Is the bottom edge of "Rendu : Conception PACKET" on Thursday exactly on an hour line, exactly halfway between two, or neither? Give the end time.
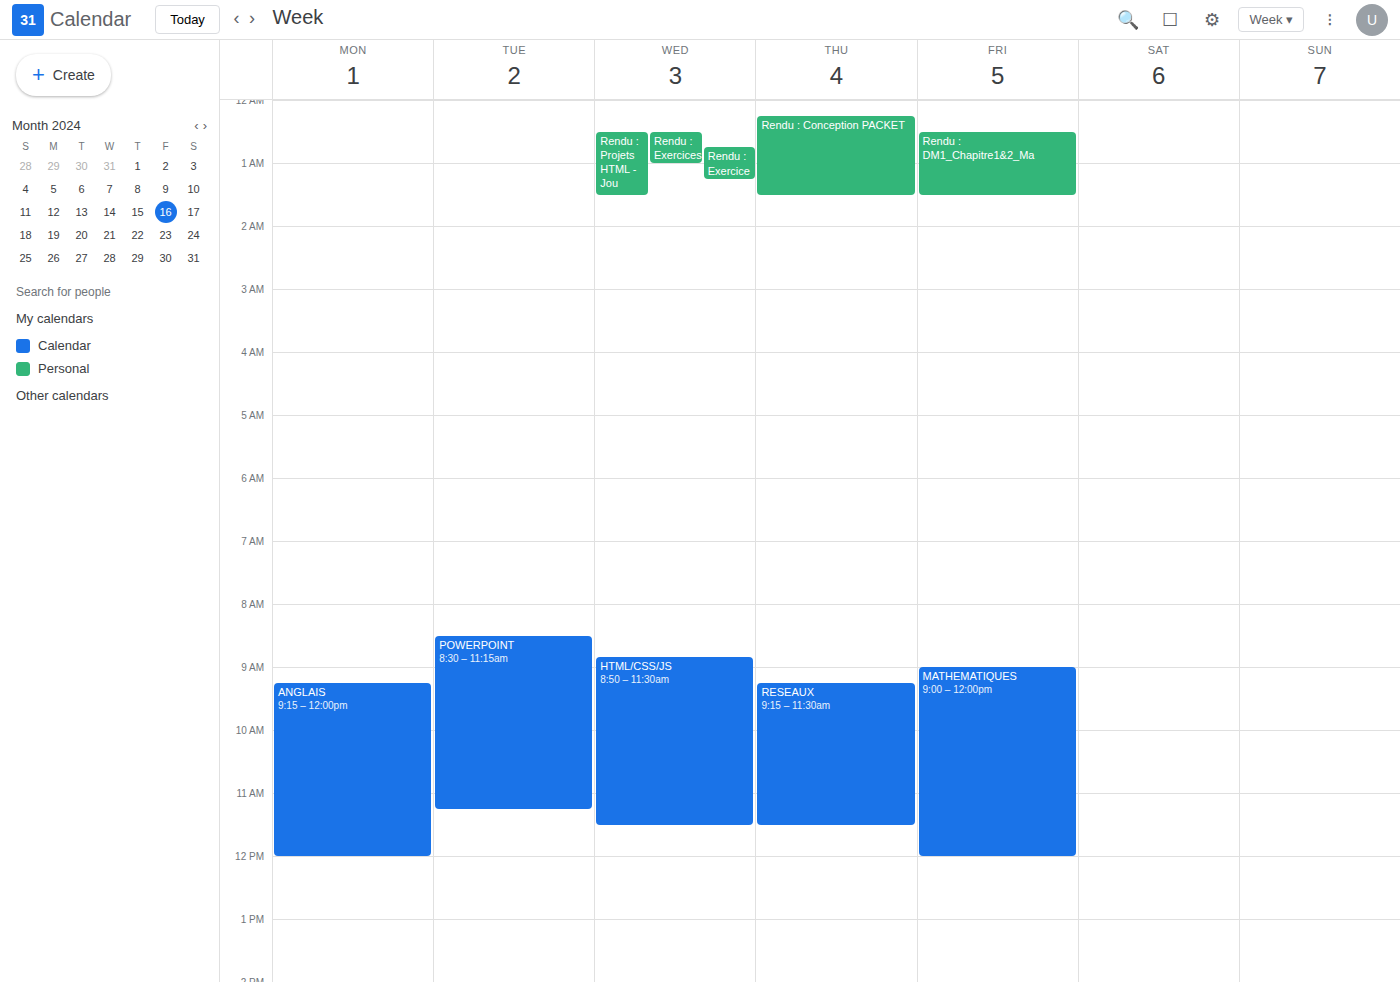
1:30 AM -- halfway between the 1 AM and 2 AM lines.